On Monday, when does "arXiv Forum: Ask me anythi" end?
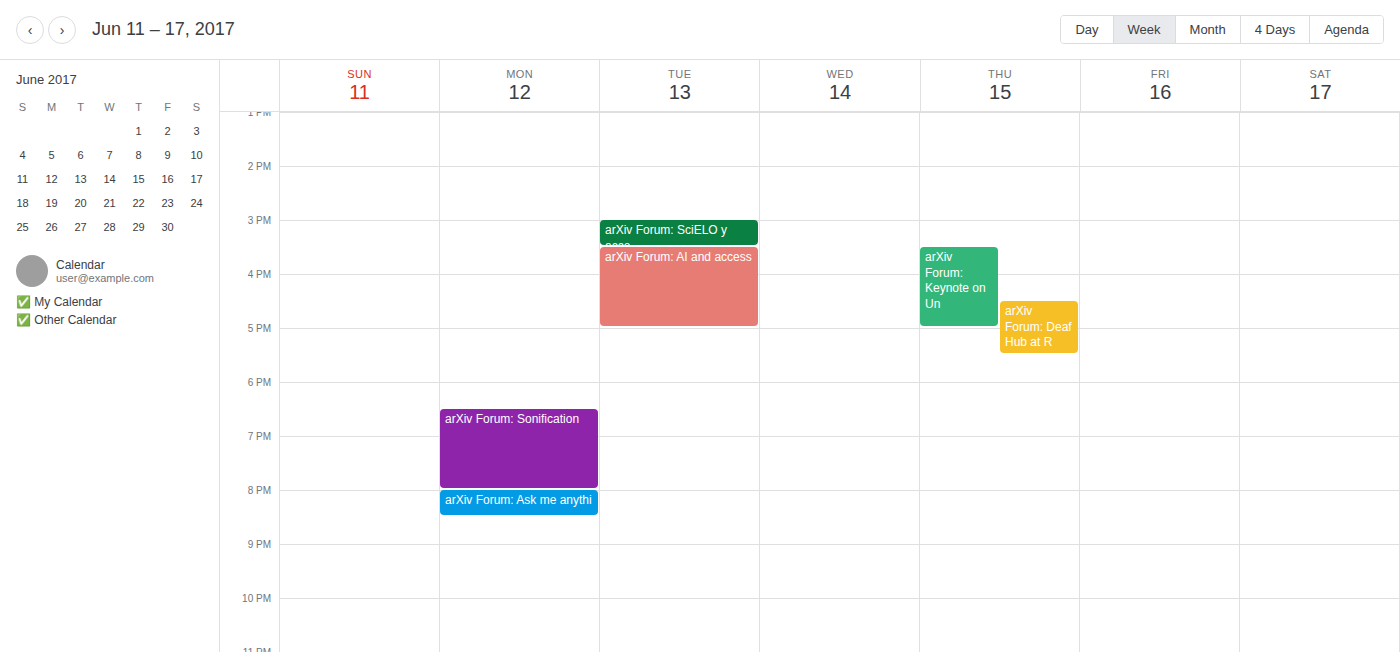
8:30 PM